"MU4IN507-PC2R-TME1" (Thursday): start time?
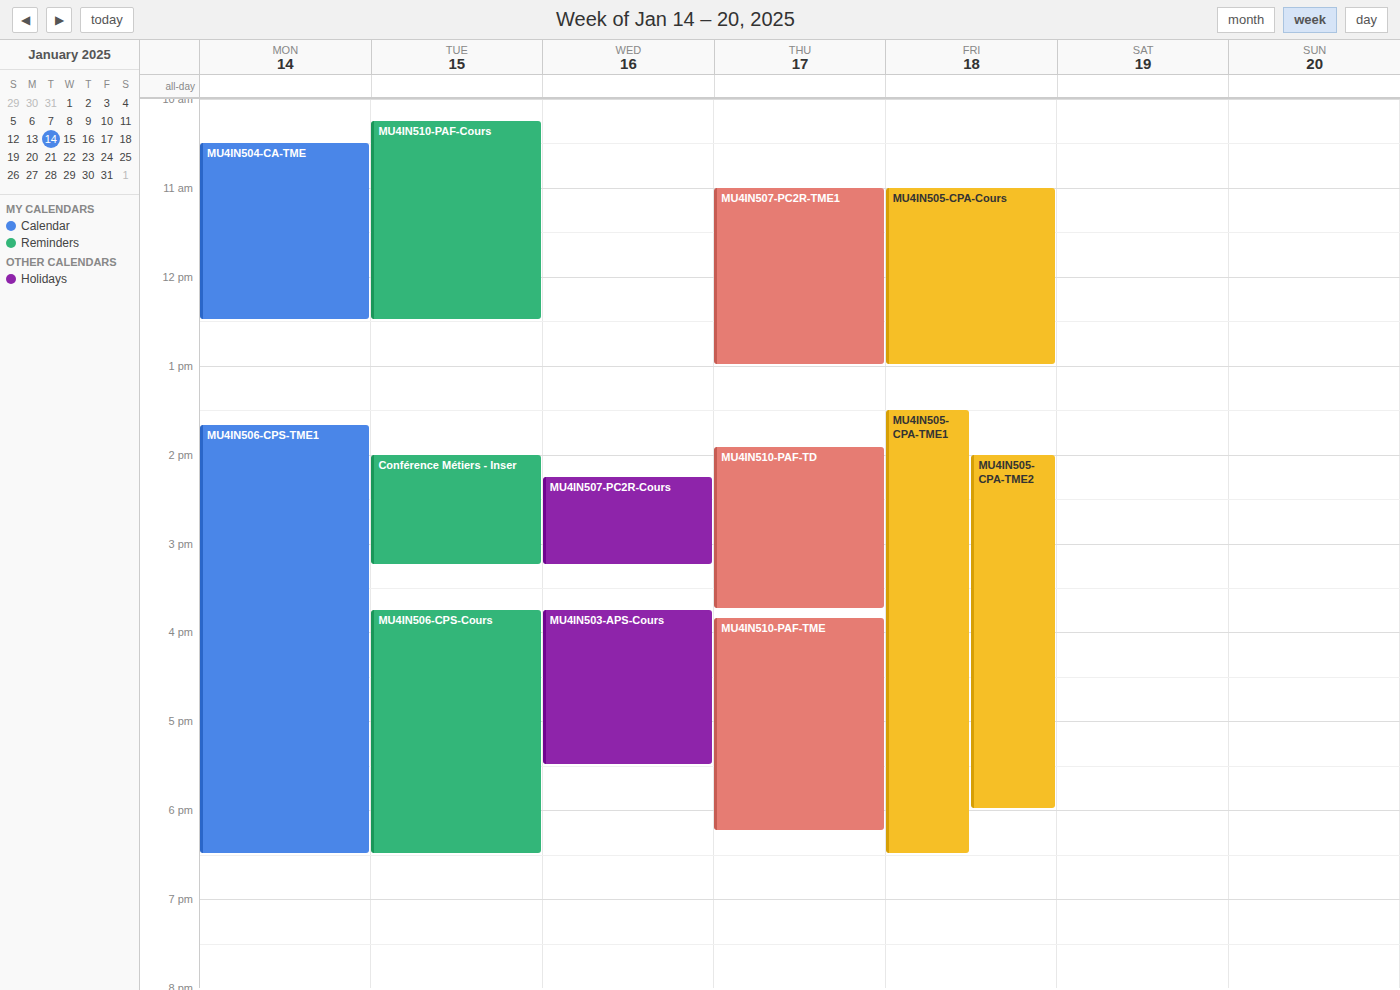
11:00 AM